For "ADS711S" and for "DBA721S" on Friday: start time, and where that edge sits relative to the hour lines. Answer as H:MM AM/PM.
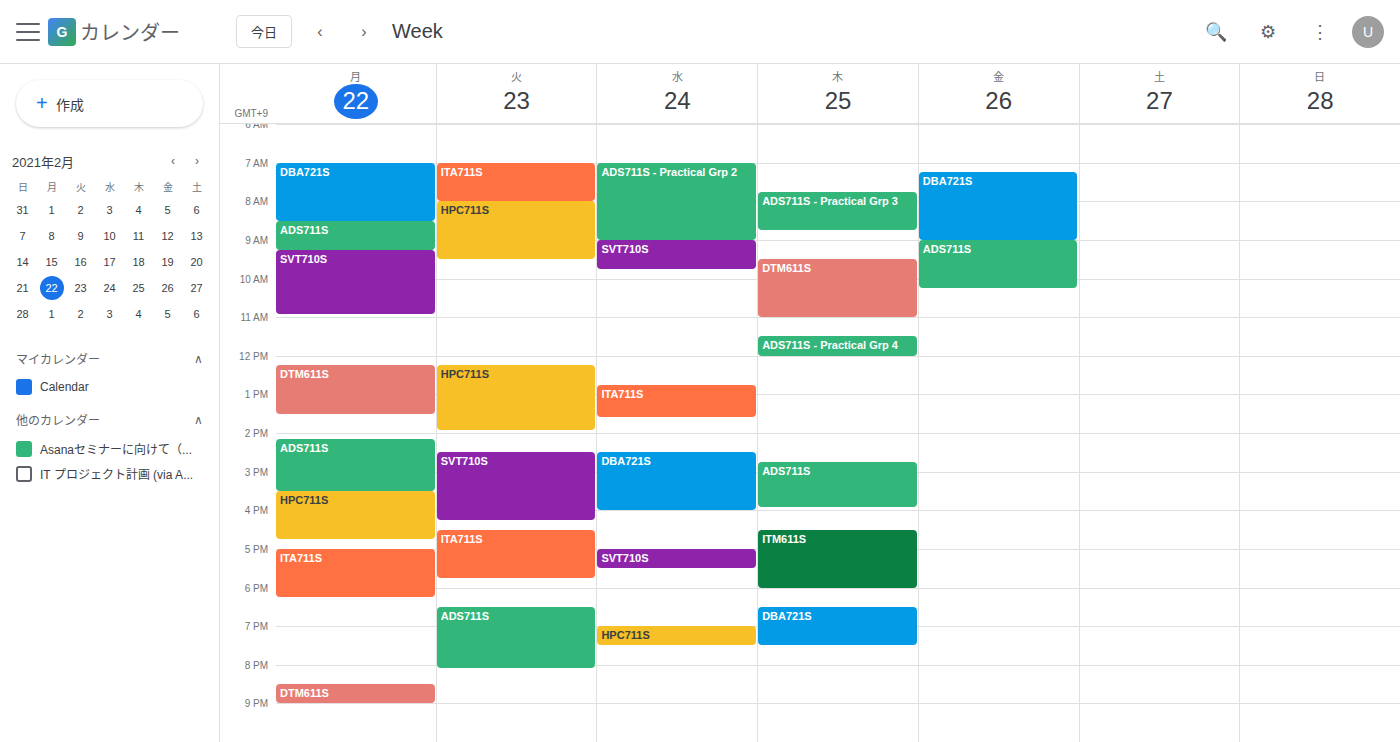
"ADS711S": 9:00 AM, exactly on the 9 AM line. "DBA721S": 7:15 AM, neither: a quarter of the way from the 7 AM line to the 8 AM line.